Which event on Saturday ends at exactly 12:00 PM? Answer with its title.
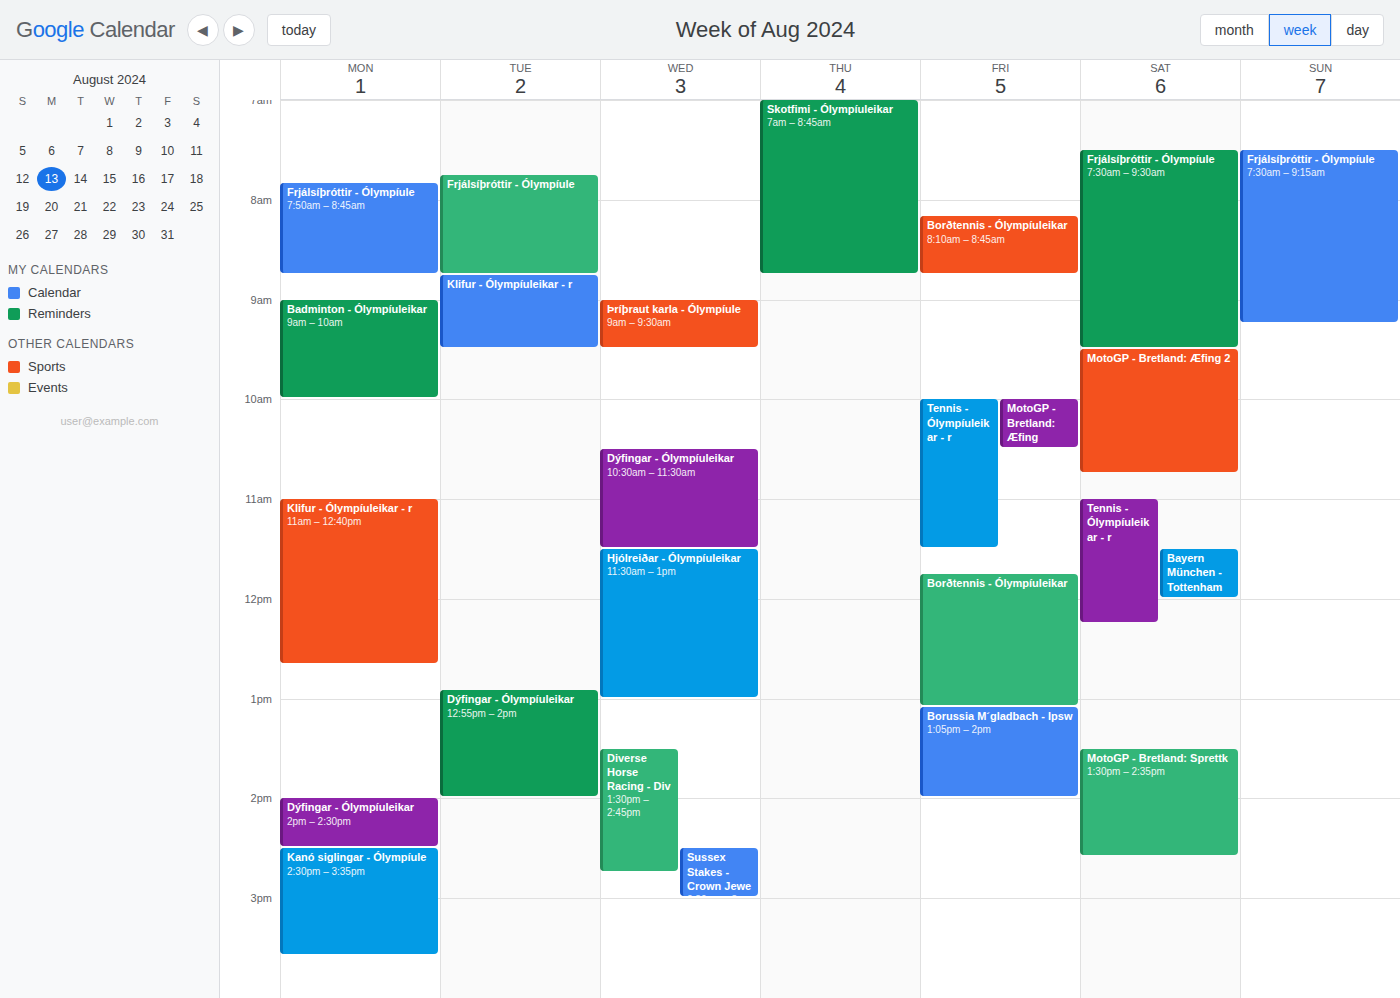
"Bayern München - Tottenham"